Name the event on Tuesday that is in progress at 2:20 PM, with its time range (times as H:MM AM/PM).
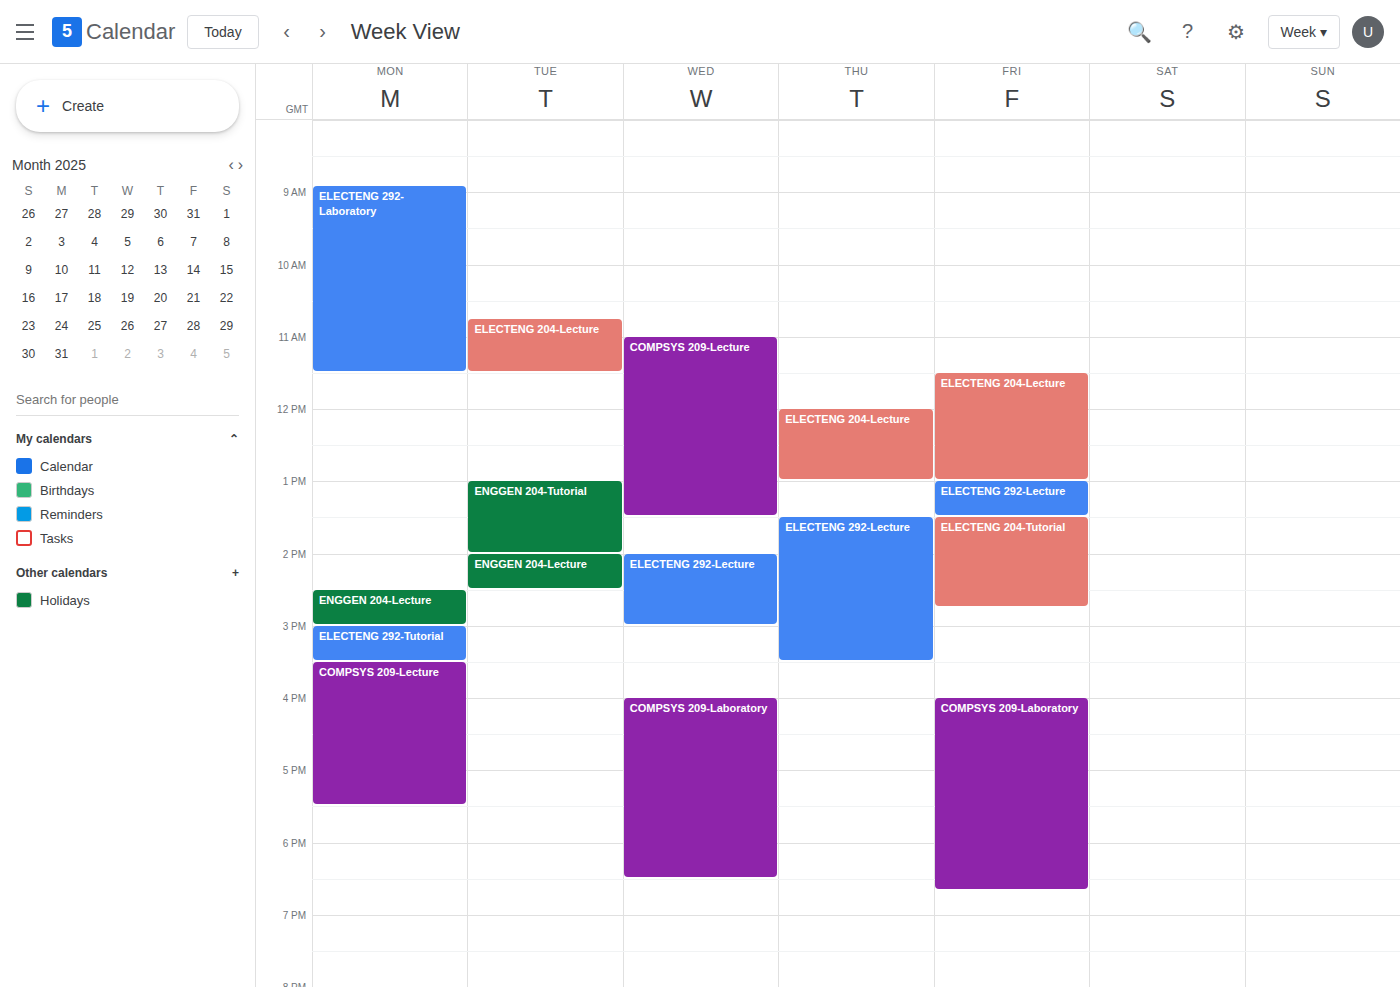
"ENGGEN 204-Lecture", 2:00 PM to 2:30 PM